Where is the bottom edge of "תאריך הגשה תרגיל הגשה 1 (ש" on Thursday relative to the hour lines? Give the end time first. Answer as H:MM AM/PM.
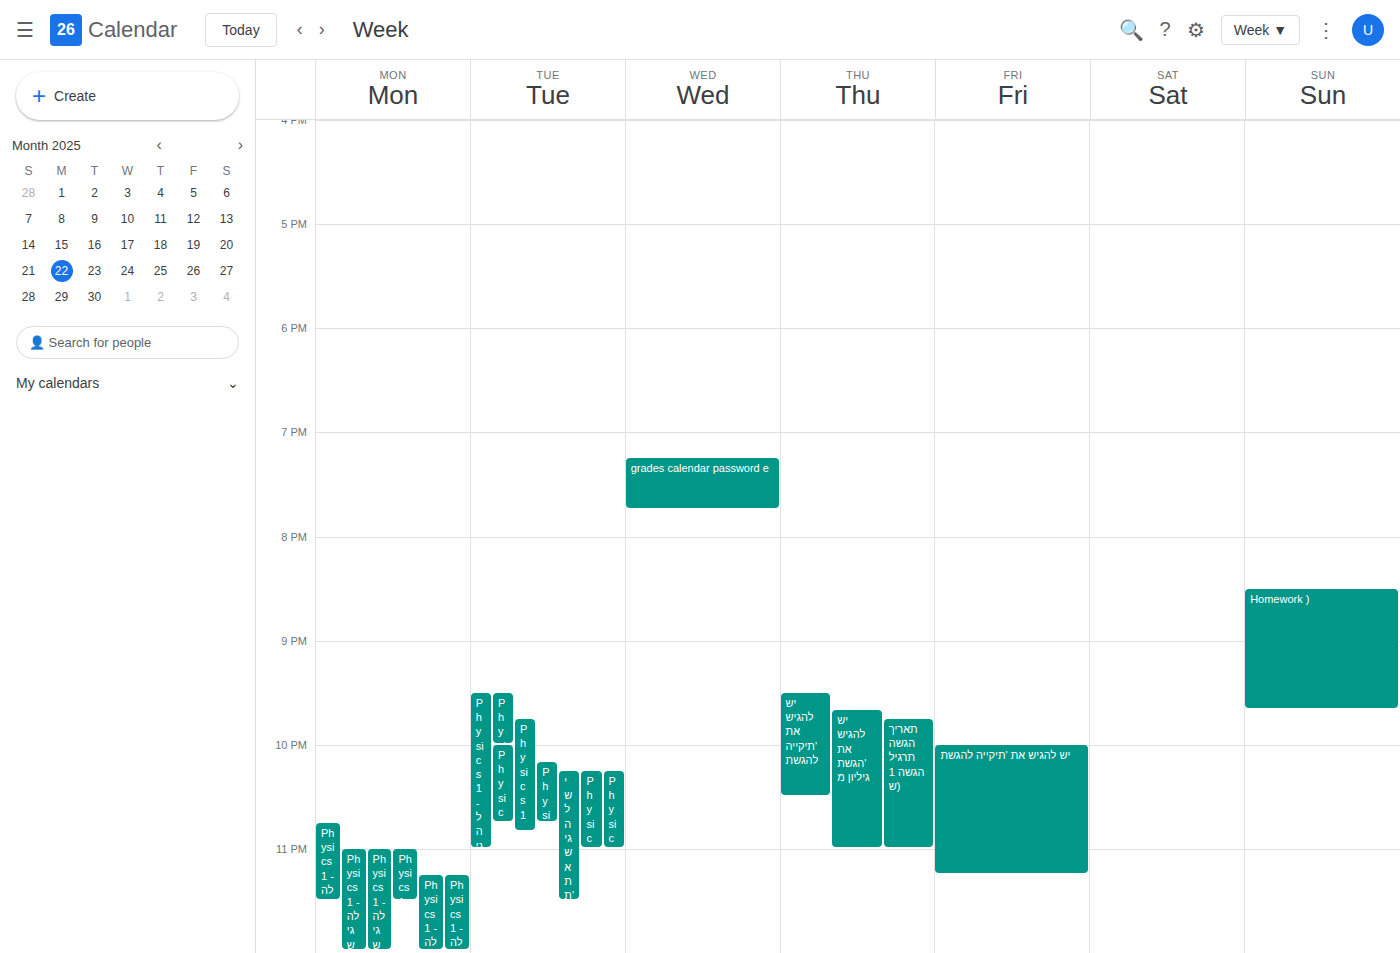
11:00 PM -- exactly on the 11 PM line.